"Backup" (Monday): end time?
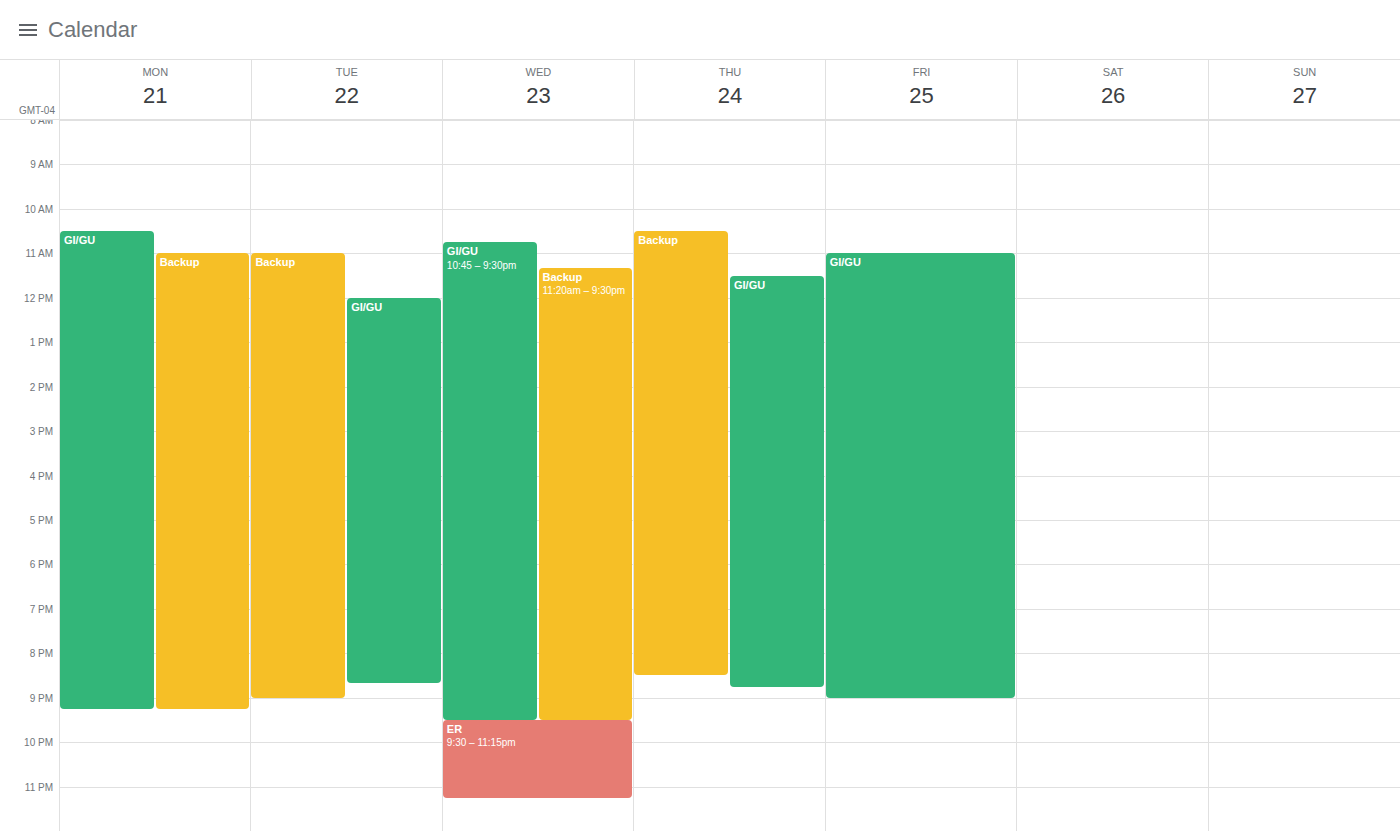
9:15 PM